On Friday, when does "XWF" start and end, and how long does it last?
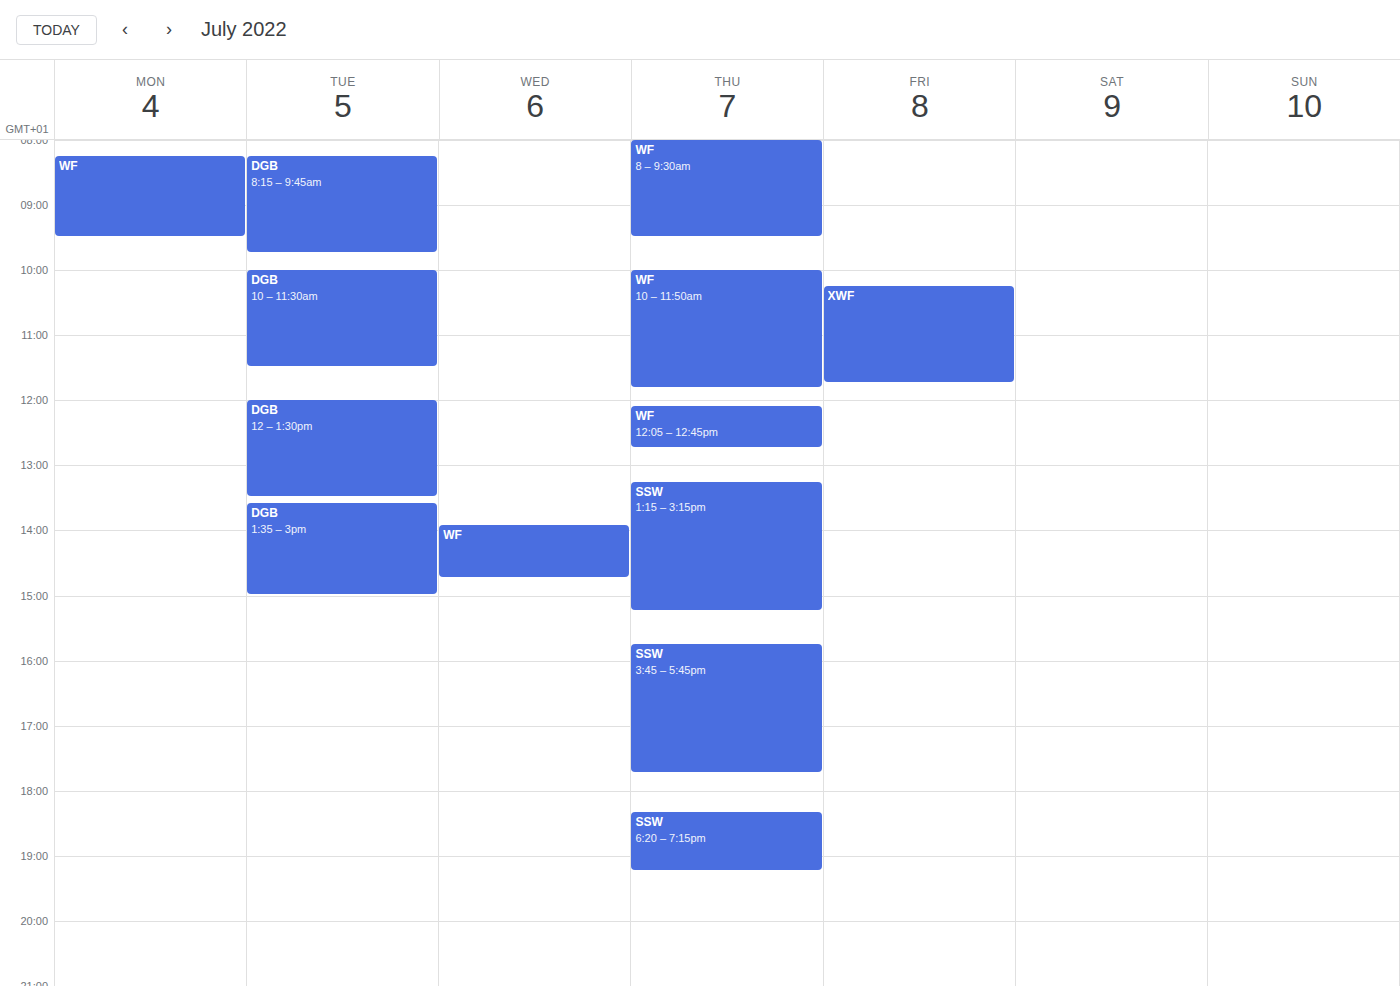
10:15 AM to 11:45 AM, 1 hour 30 minutes